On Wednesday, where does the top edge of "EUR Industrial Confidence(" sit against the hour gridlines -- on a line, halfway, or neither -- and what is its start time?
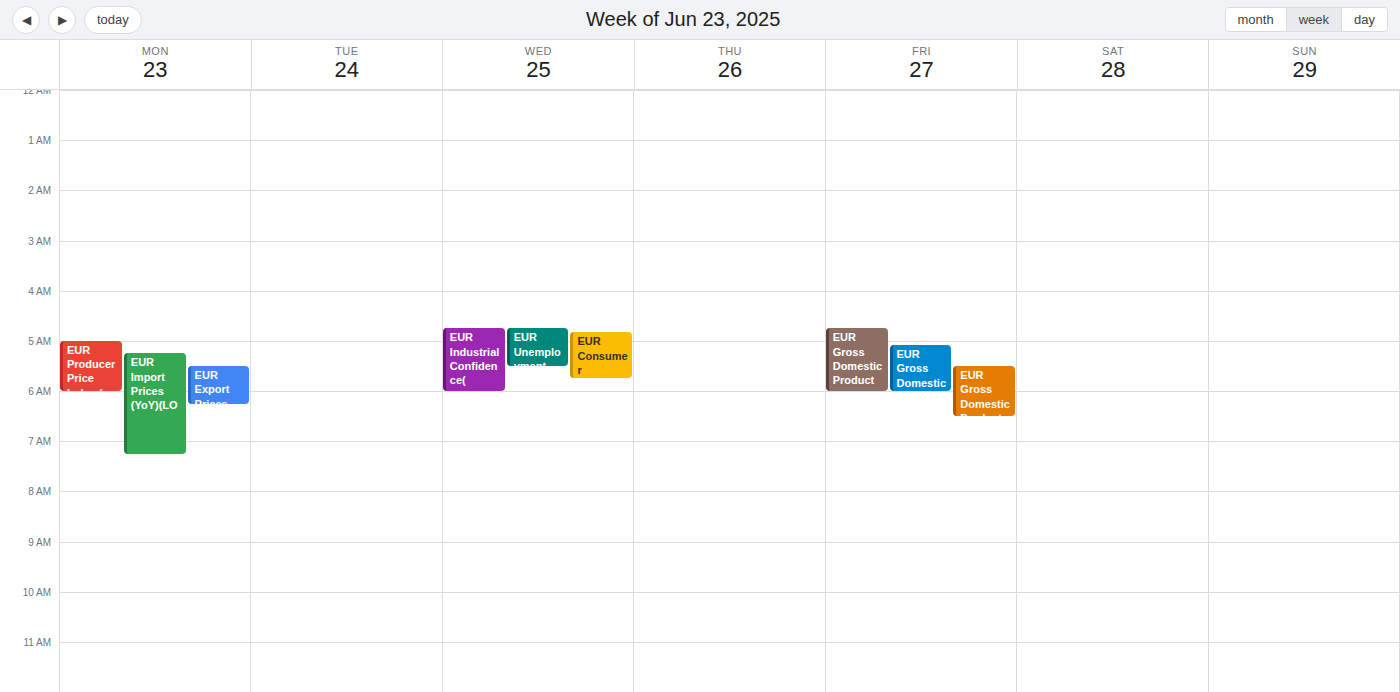
4:45 AM -- neither: three quarters of the way from the 4 AM line to the 5 AM line.